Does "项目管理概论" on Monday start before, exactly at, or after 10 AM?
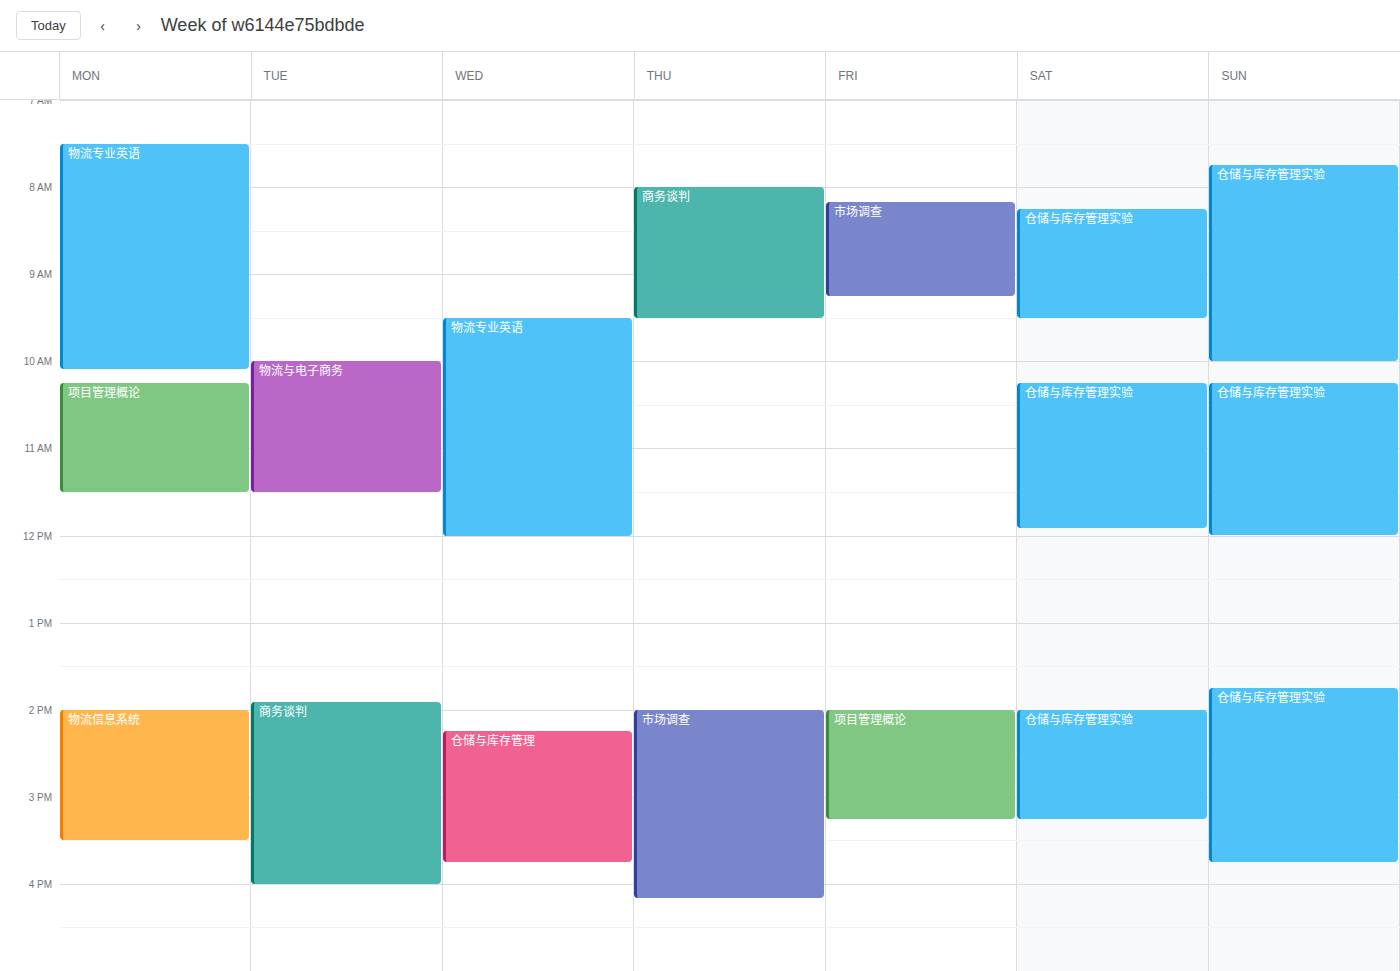
10:15 AM -- after 10 AM, 15 minutes below the 10 AM line.